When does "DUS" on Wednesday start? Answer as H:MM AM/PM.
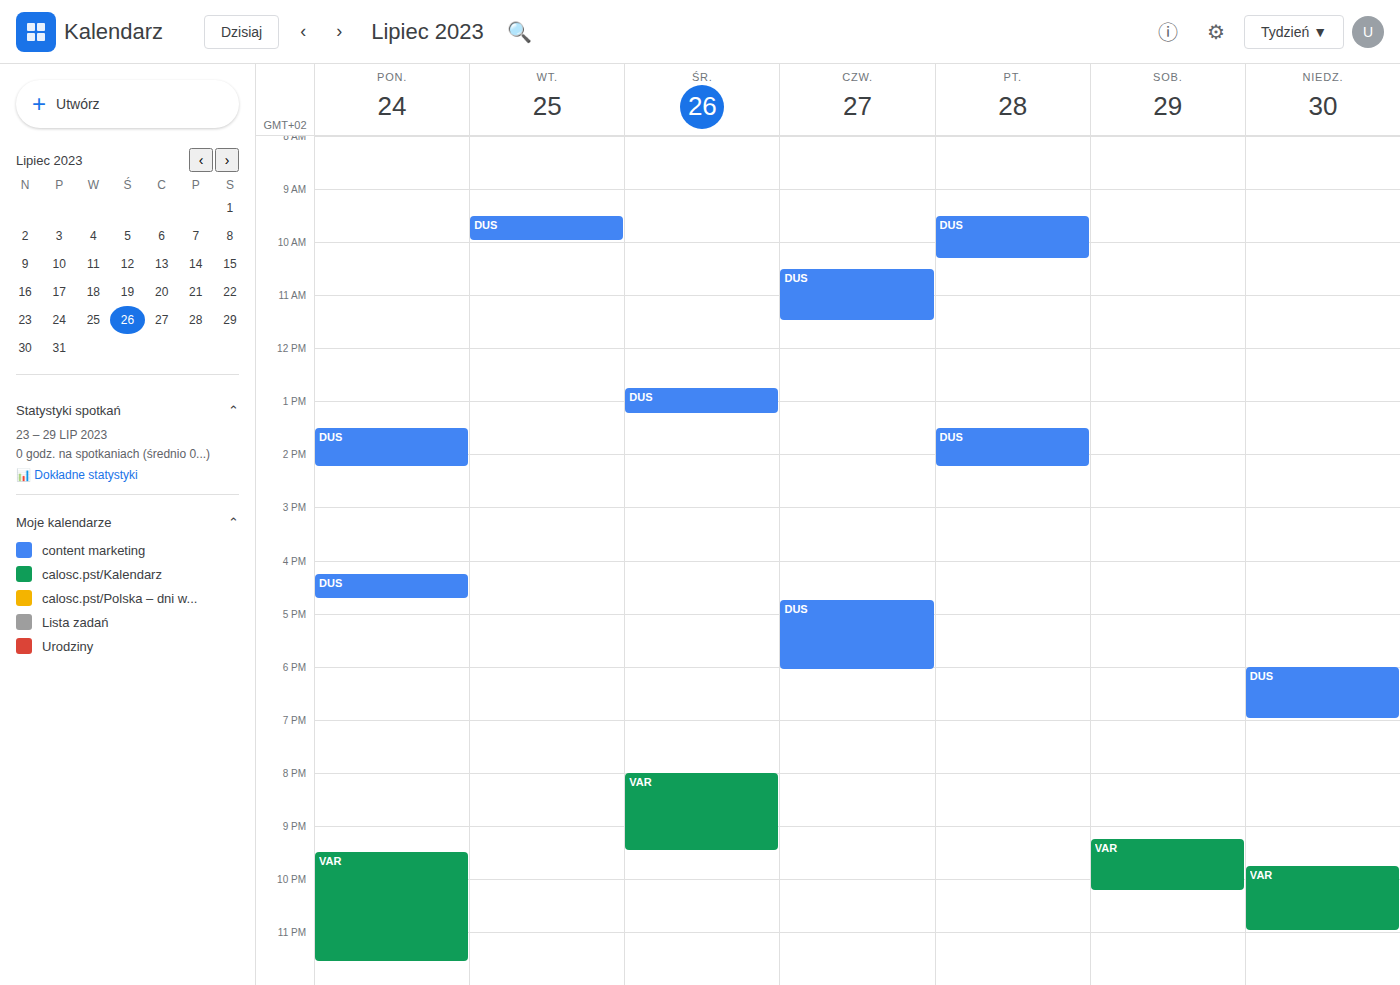
12:45 PM